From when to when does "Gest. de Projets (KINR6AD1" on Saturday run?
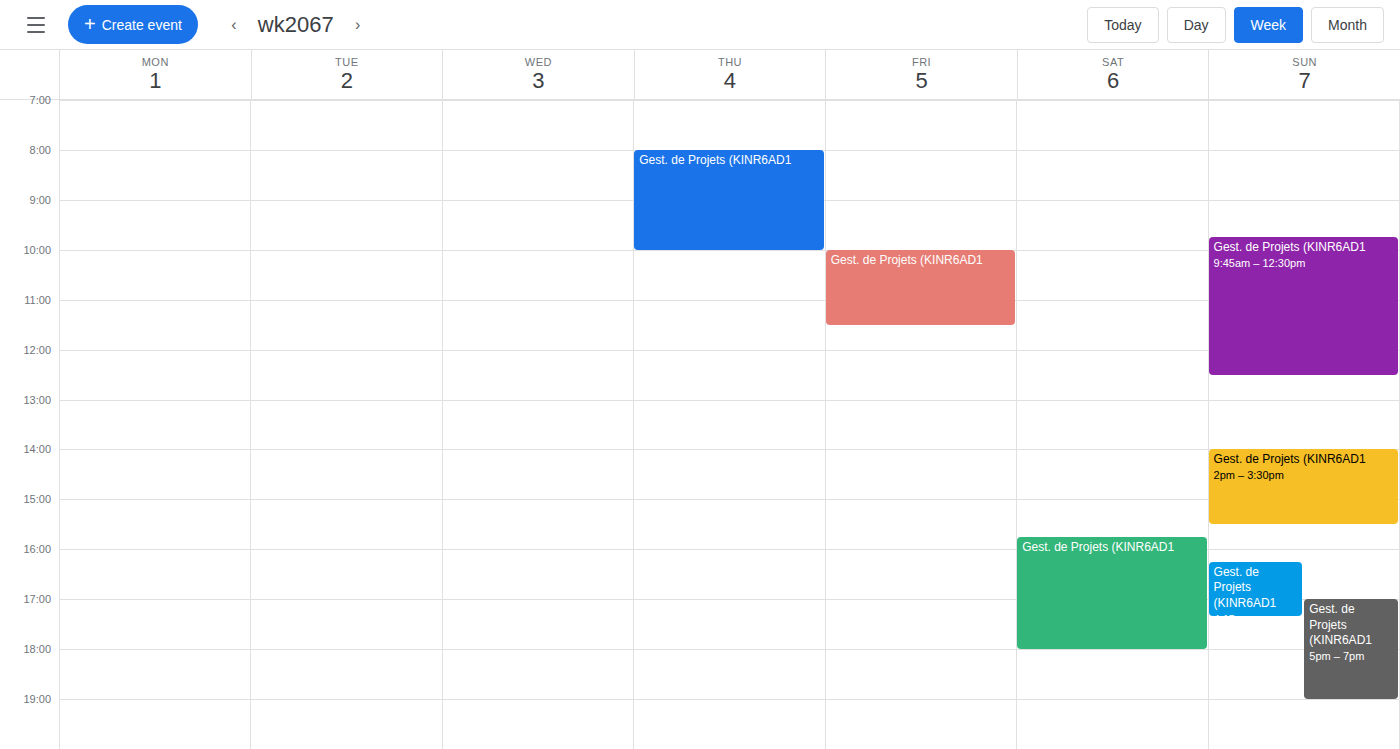
3:45 PM to 6:00 PM